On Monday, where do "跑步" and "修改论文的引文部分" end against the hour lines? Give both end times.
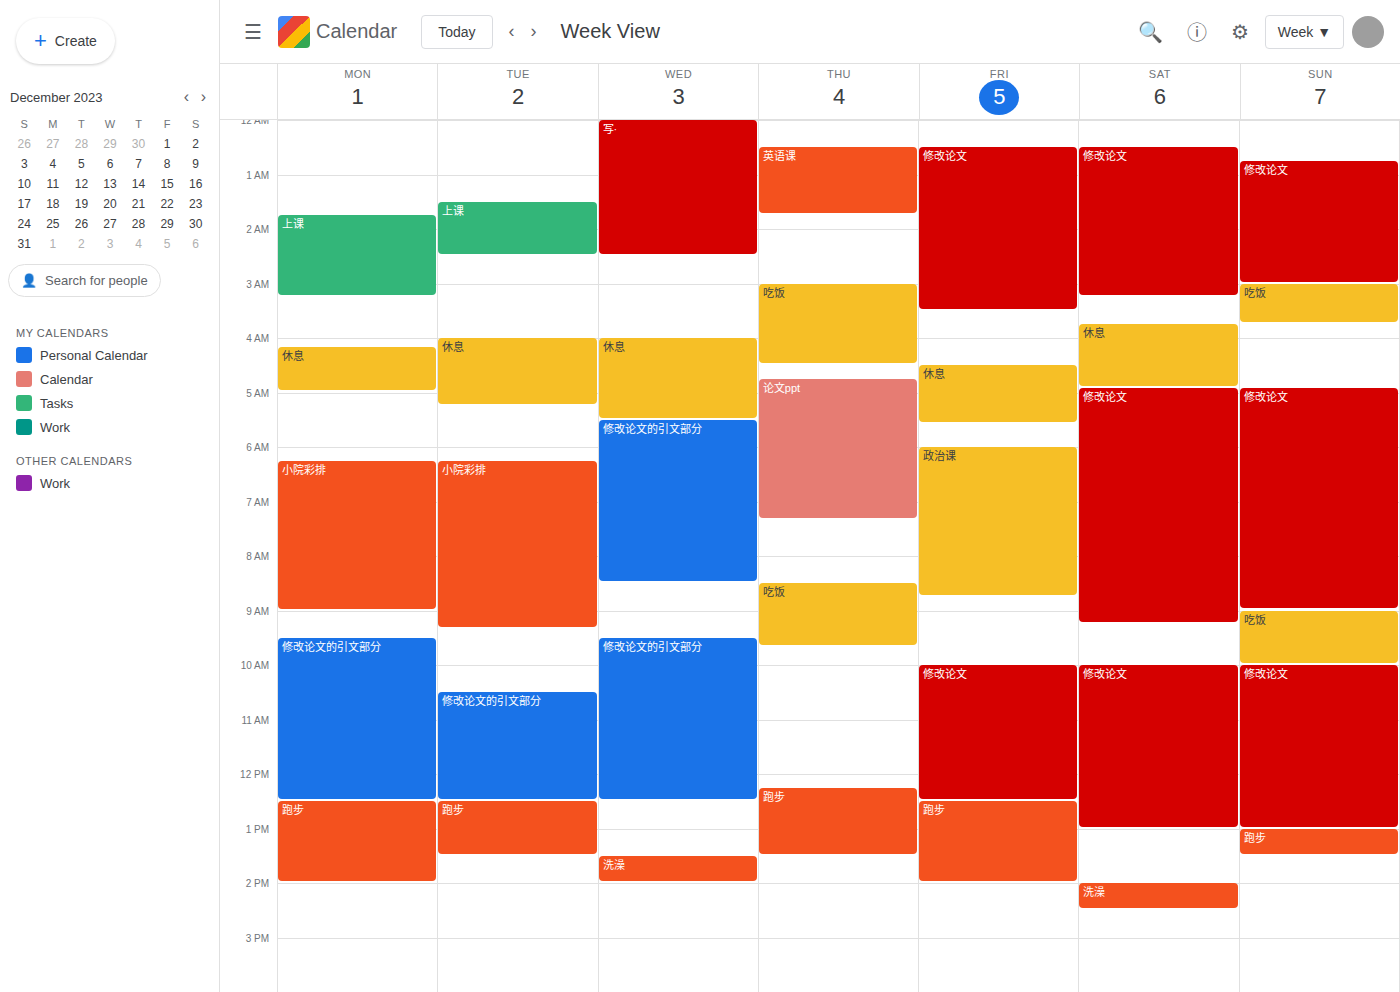
"跑步": 2:00 PM, exactly on the 2 PM line. "修改论文的引文部分": 12:30 PM, halfway between the 12 PM and 1 PM lines.